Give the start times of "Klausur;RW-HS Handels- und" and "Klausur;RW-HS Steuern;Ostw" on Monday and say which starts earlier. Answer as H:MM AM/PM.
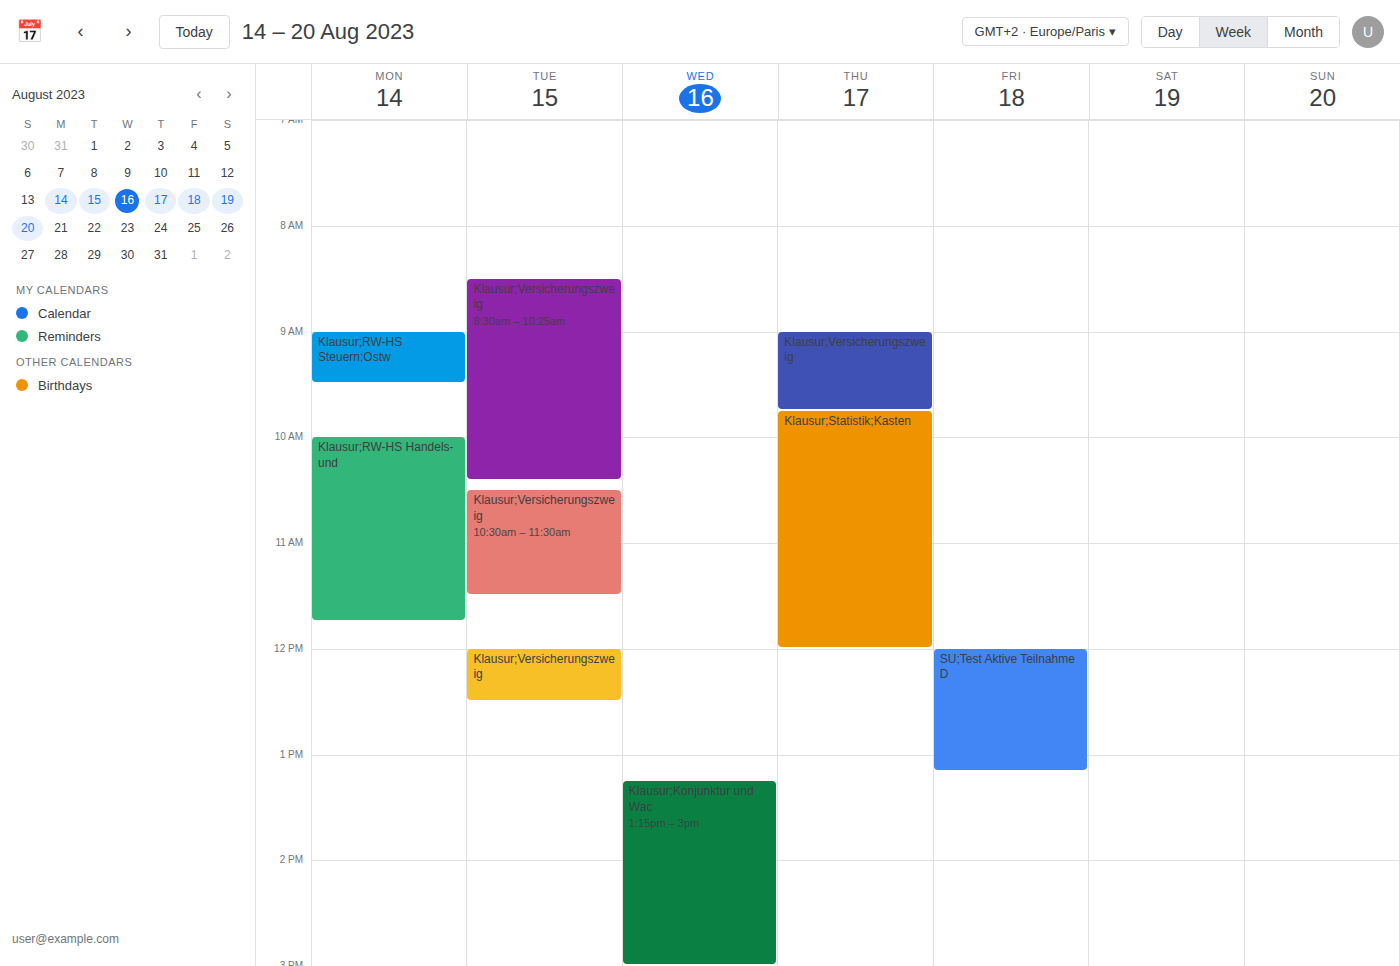
"Klausur;RW-HS Steuern;Ostw" 9:00 AM; "Klausur;RW-HS Handels- und" 10:00 AM.